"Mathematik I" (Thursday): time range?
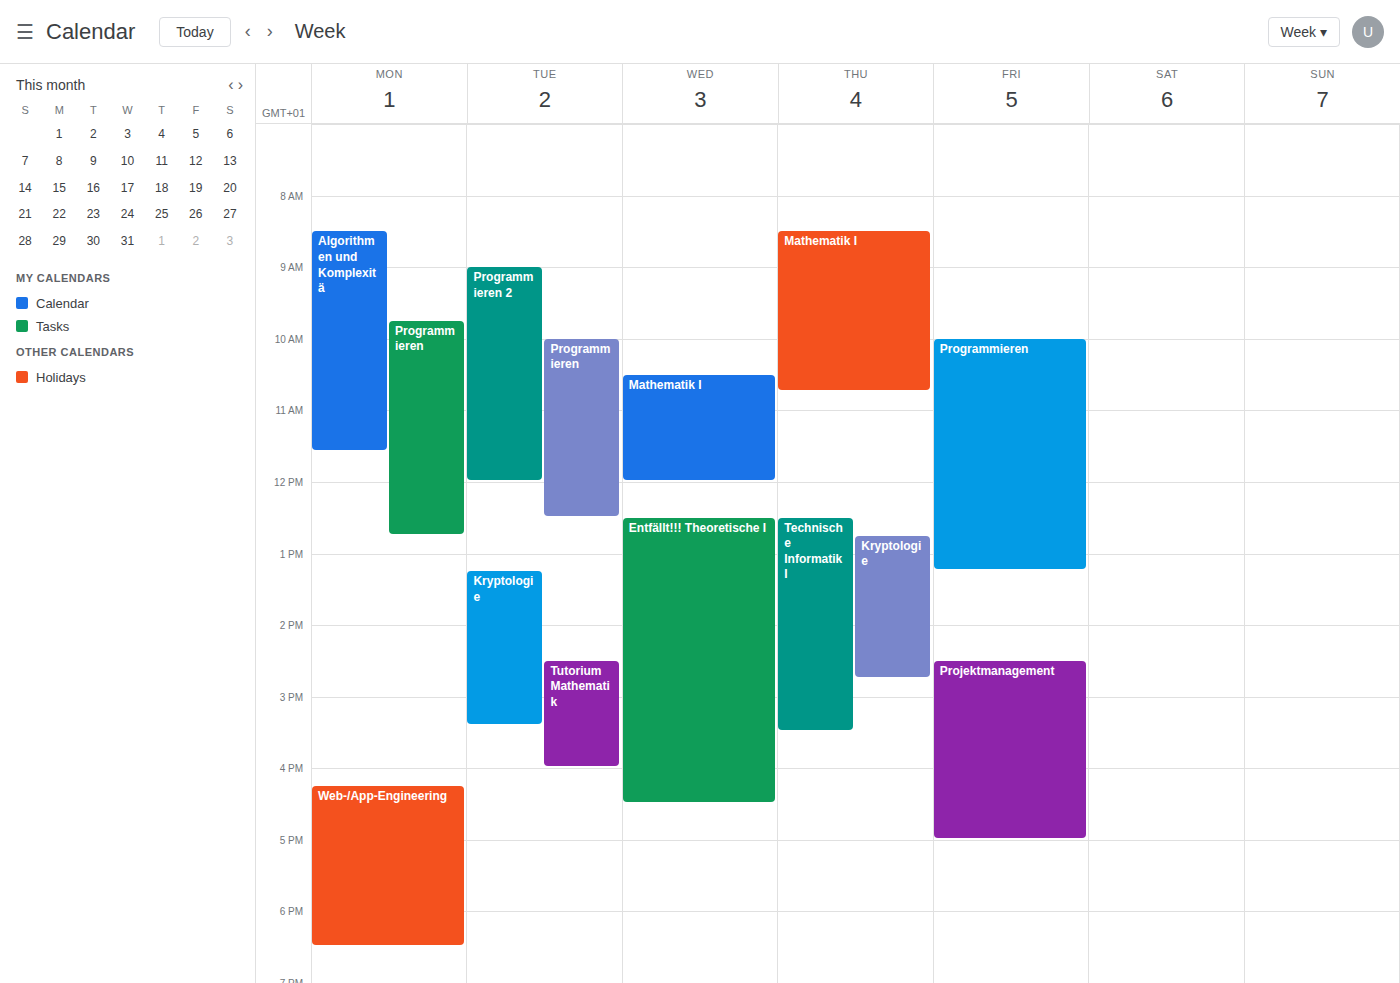
8:30 AM to 10:45 AM